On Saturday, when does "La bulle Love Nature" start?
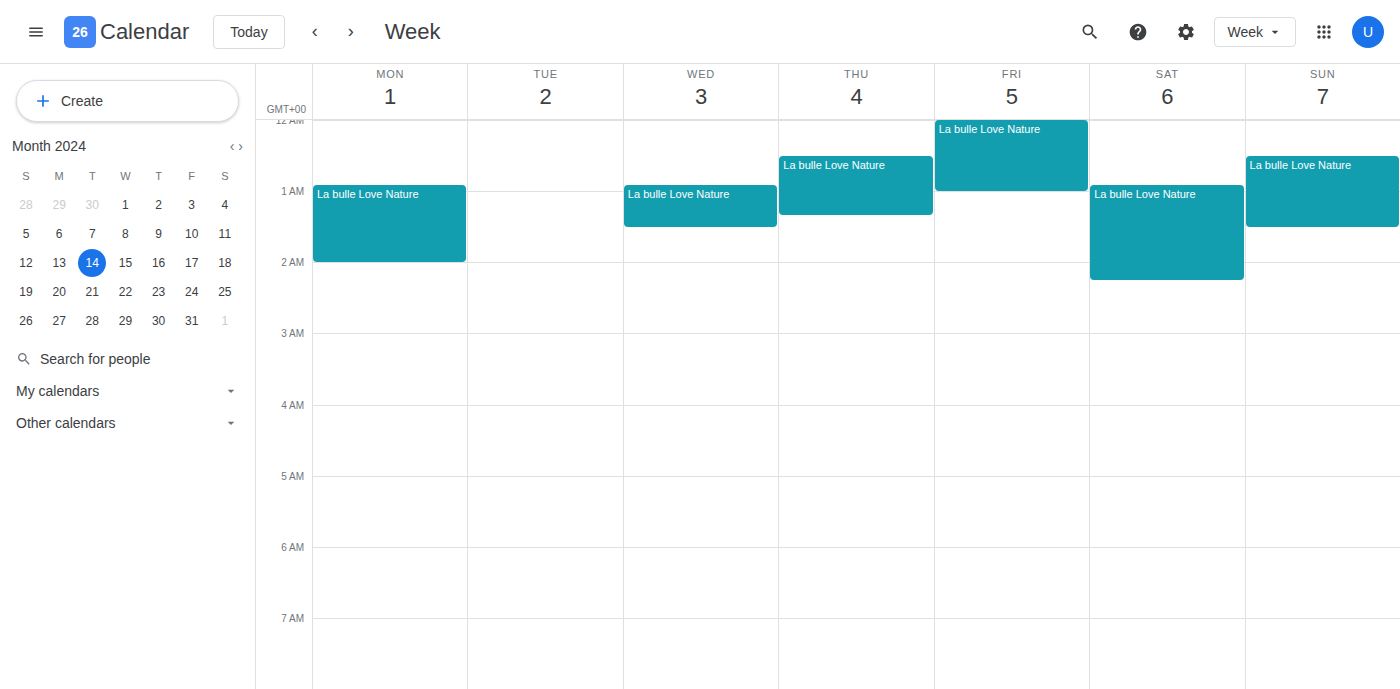
00:55